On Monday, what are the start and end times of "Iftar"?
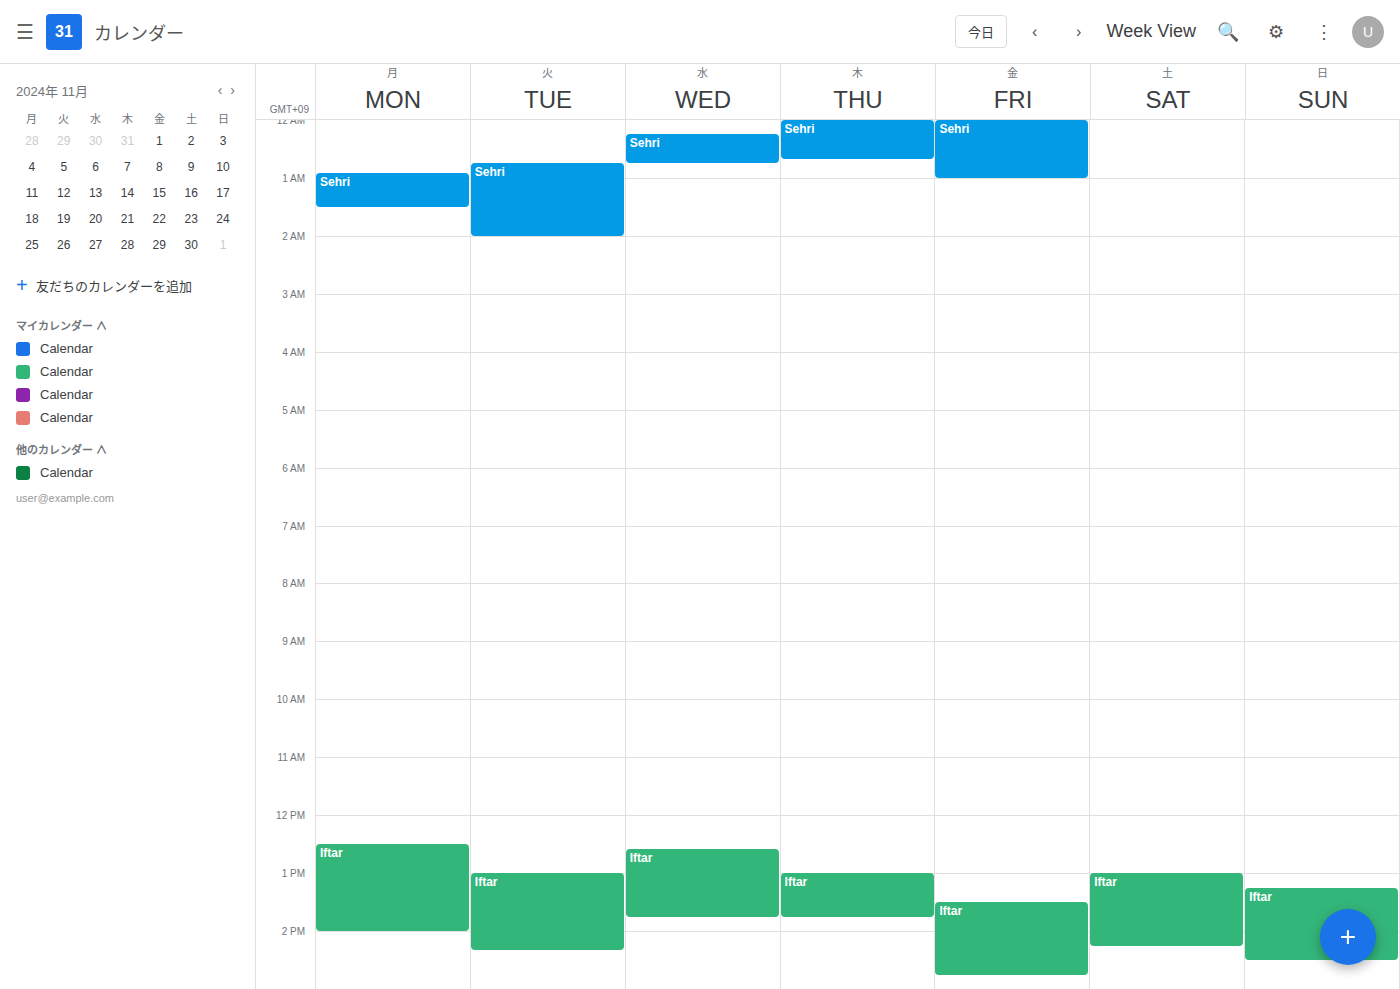
12:30 PM to 2:00 PM